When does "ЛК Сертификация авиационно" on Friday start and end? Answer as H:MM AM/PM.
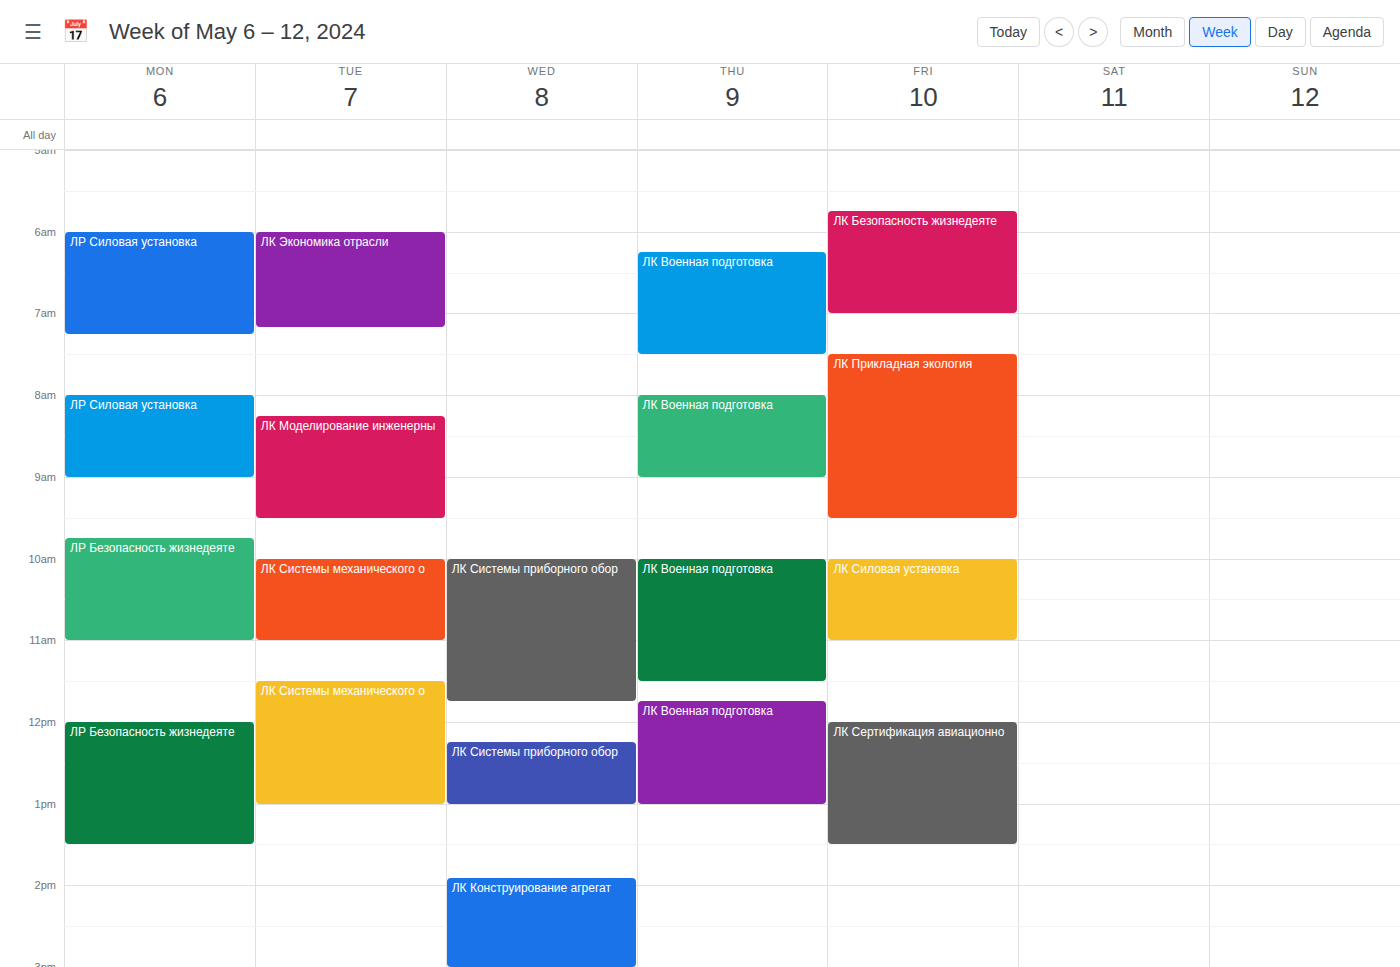
12:00 PM to 1:30 PM